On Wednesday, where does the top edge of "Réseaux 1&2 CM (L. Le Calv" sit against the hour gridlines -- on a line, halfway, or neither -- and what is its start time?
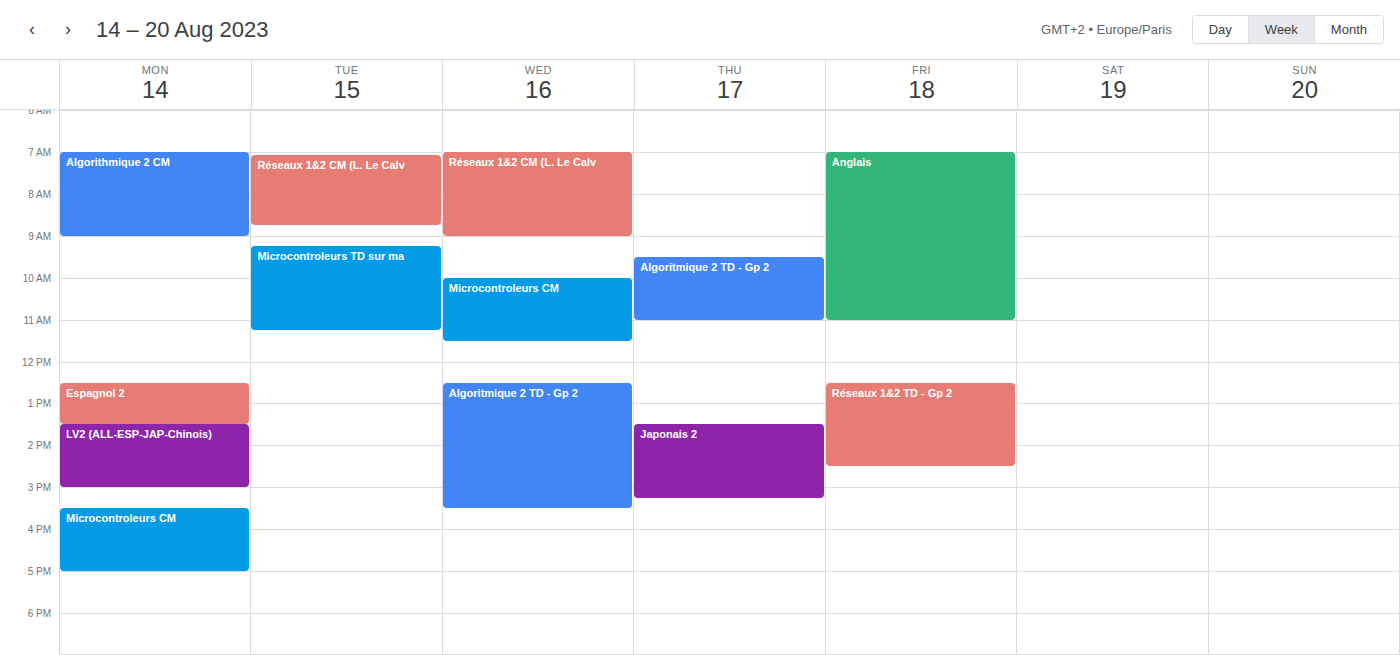
7:00 AM -- exactly on the 7 AM line.